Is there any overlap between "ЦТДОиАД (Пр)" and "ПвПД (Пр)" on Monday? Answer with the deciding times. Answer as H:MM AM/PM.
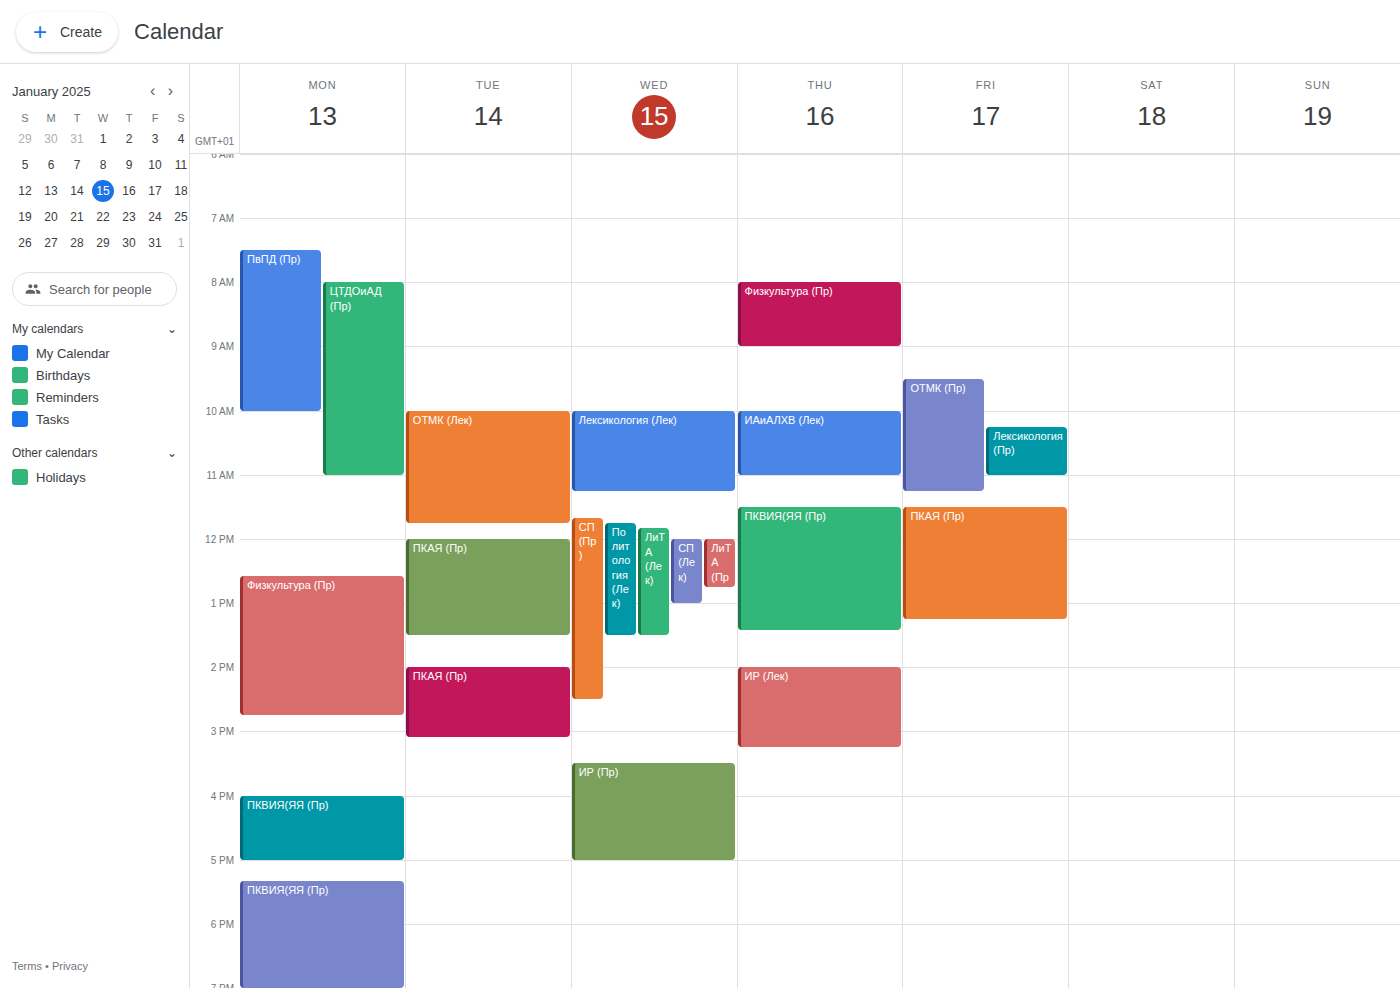
"ЦТДОиАД (Пр)" starts at 8:00 AM, before "ПвПД (Пр)" ends at 10:00 AM -- they overlap.